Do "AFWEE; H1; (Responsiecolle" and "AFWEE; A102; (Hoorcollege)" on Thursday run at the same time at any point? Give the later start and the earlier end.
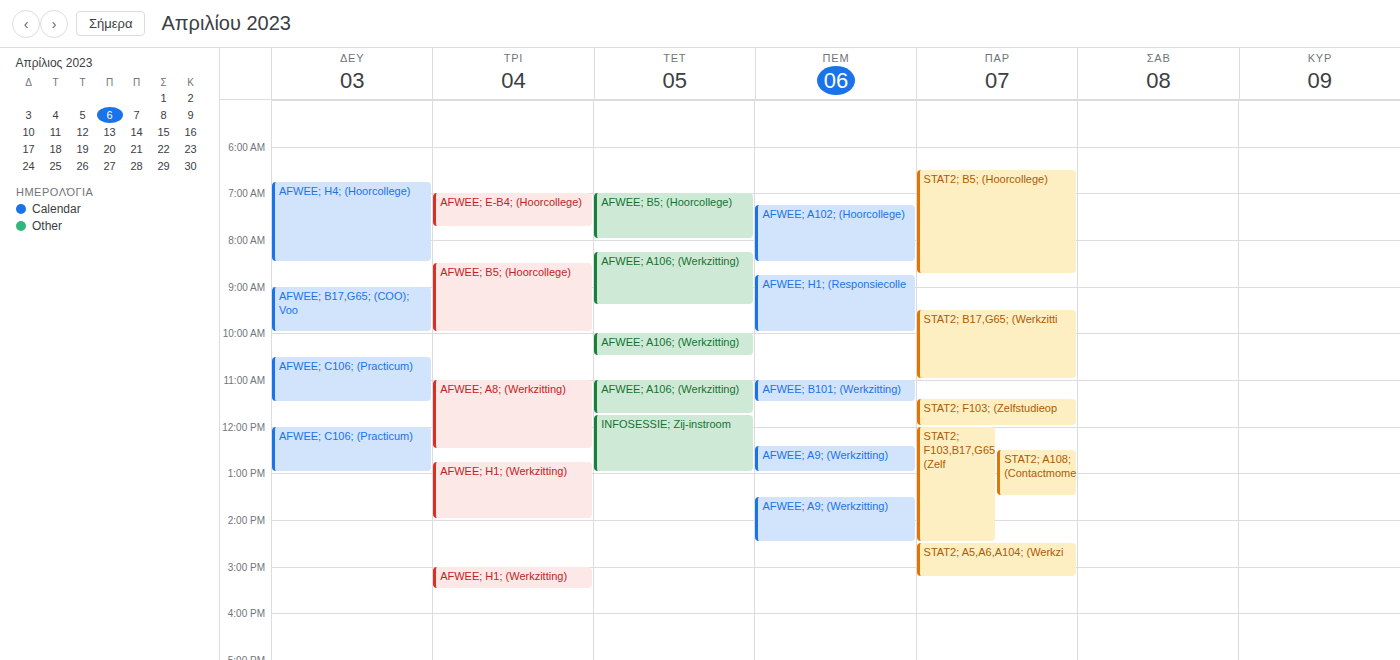
"AFWEE; A102; (Hoorcollege)" ends at 8:30 AM and "AFWEE; H1; (Responsiecolle" starts at 8:45 AM -- no overlap.